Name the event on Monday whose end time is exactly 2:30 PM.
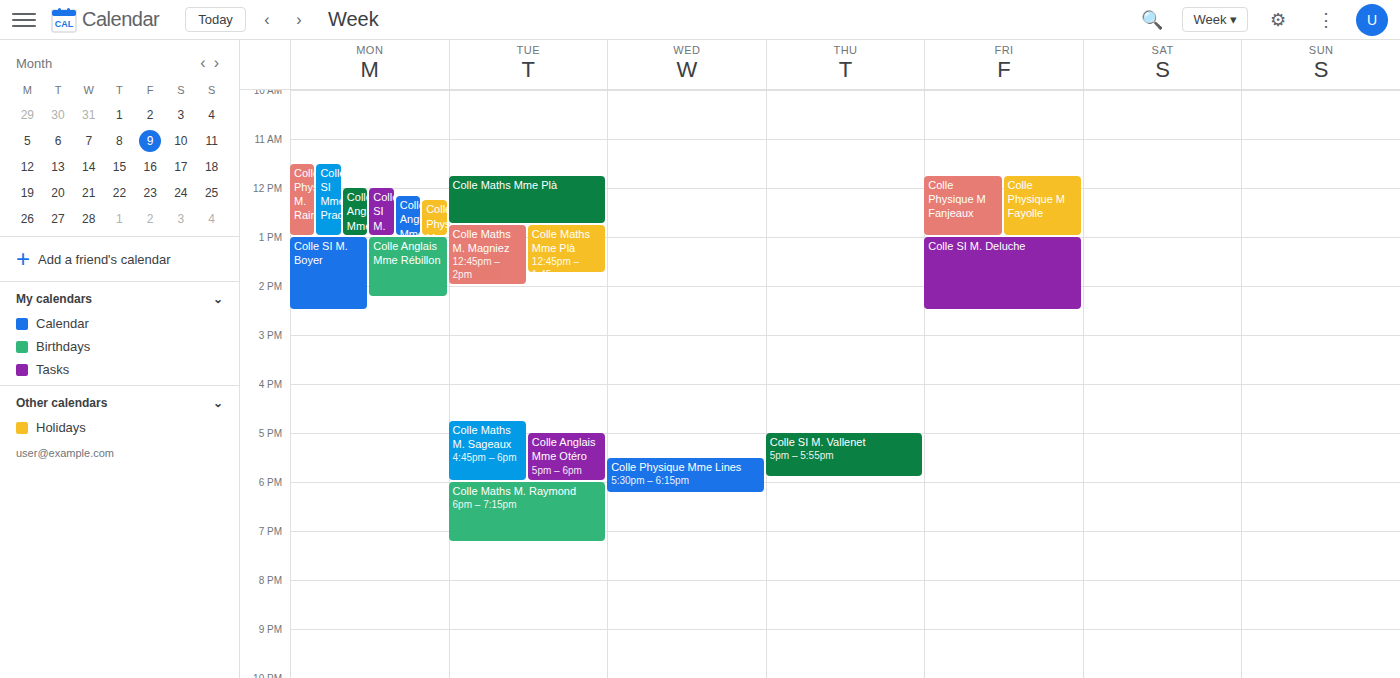
"Colle SI M. Boyer"